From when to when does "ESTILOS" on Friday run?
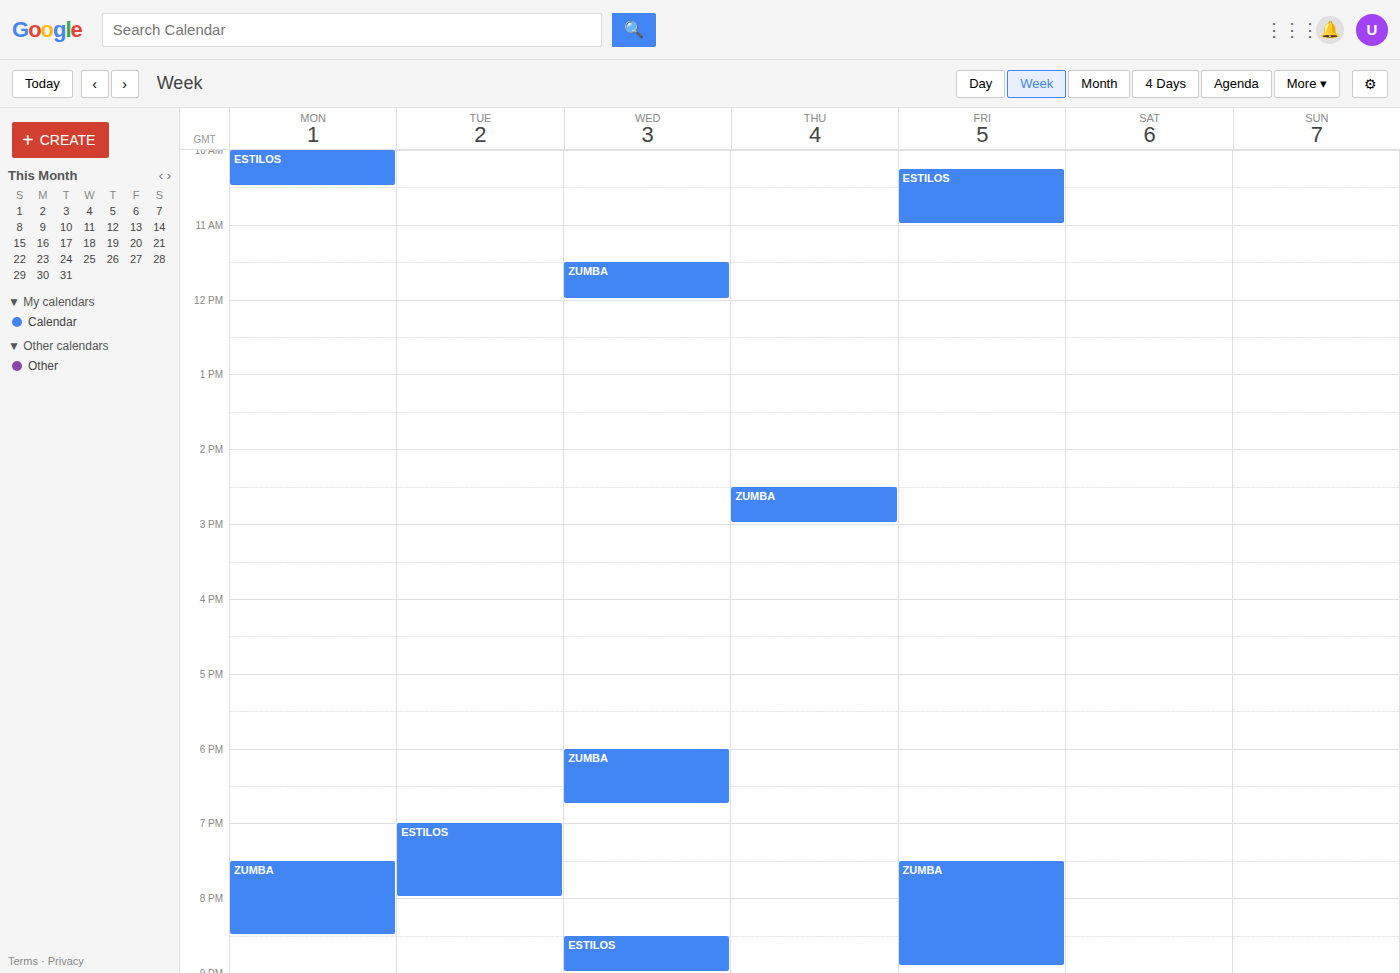
10:15 AM to 11:00 AM